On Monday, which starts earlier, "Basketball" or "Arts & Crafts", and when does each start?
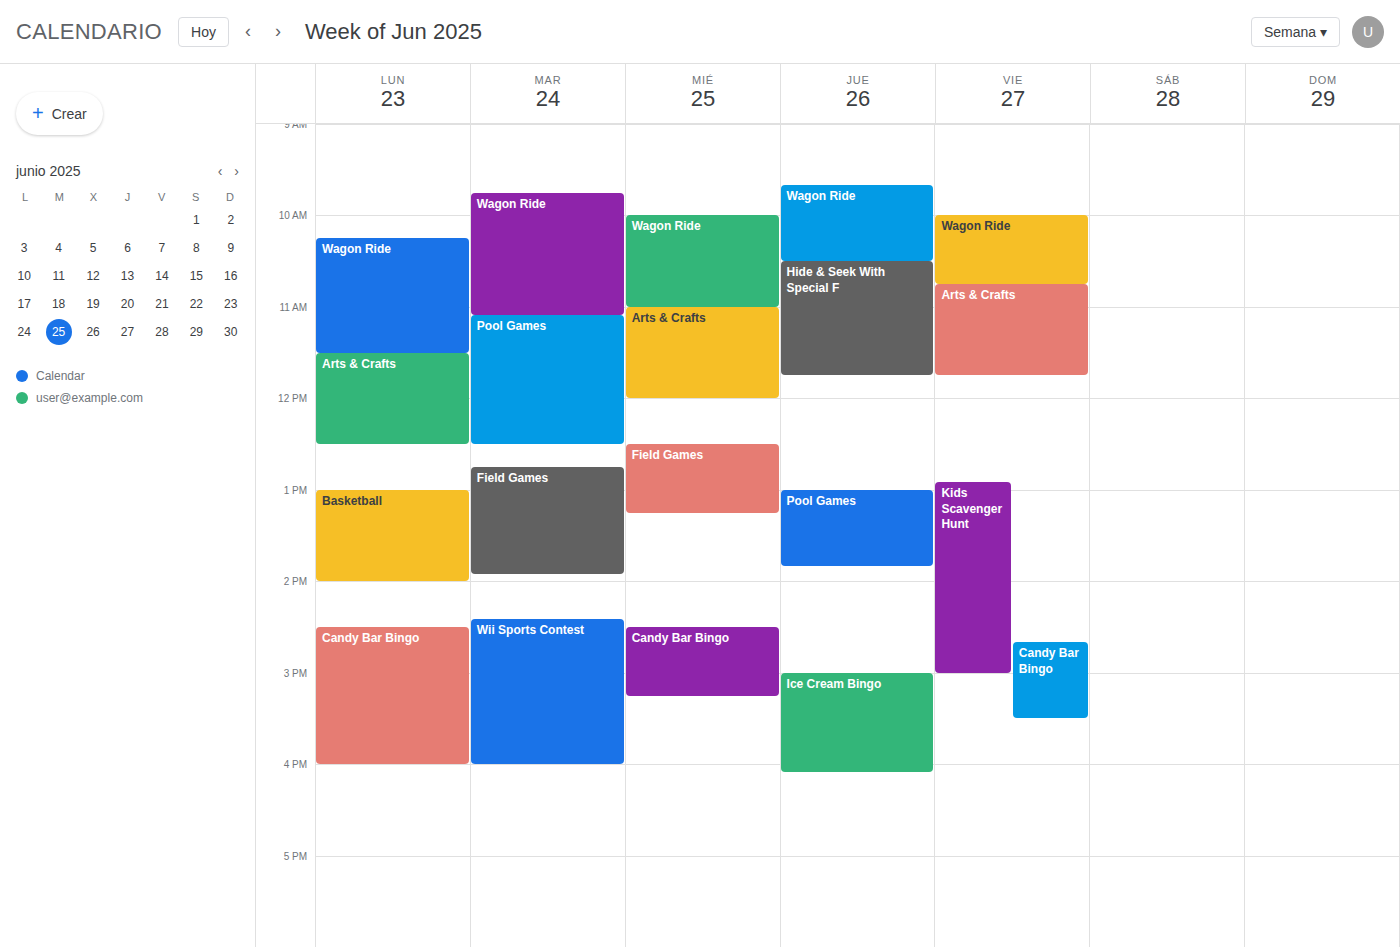
"Arts & Crafts" 11:30; "Basketball" 13:00.